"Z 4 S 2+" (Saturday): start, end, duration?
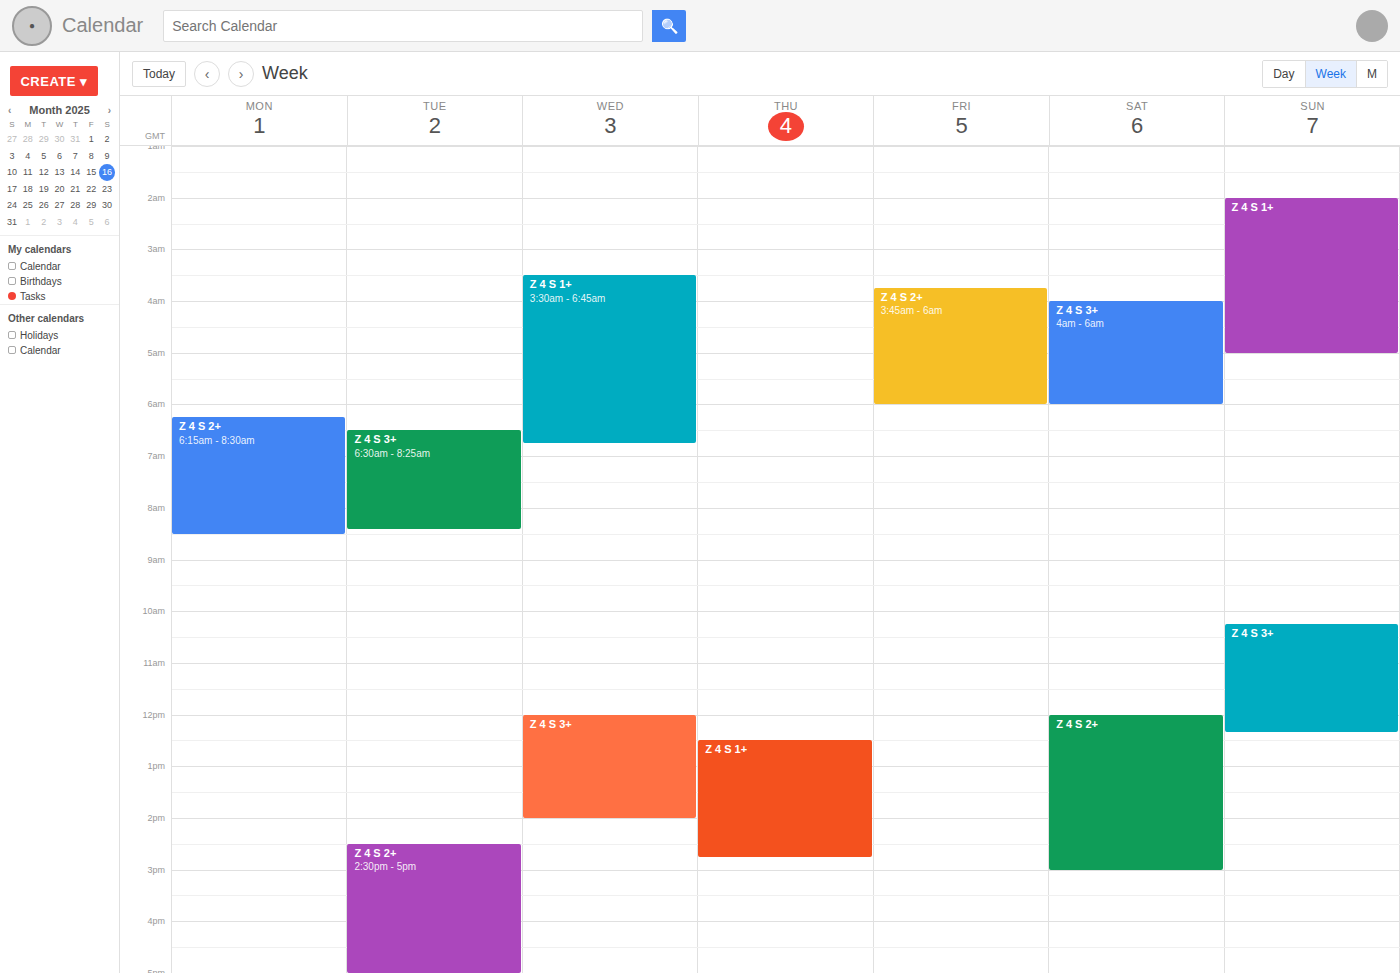
12:00 PM to 3:00 PM, 3 hours